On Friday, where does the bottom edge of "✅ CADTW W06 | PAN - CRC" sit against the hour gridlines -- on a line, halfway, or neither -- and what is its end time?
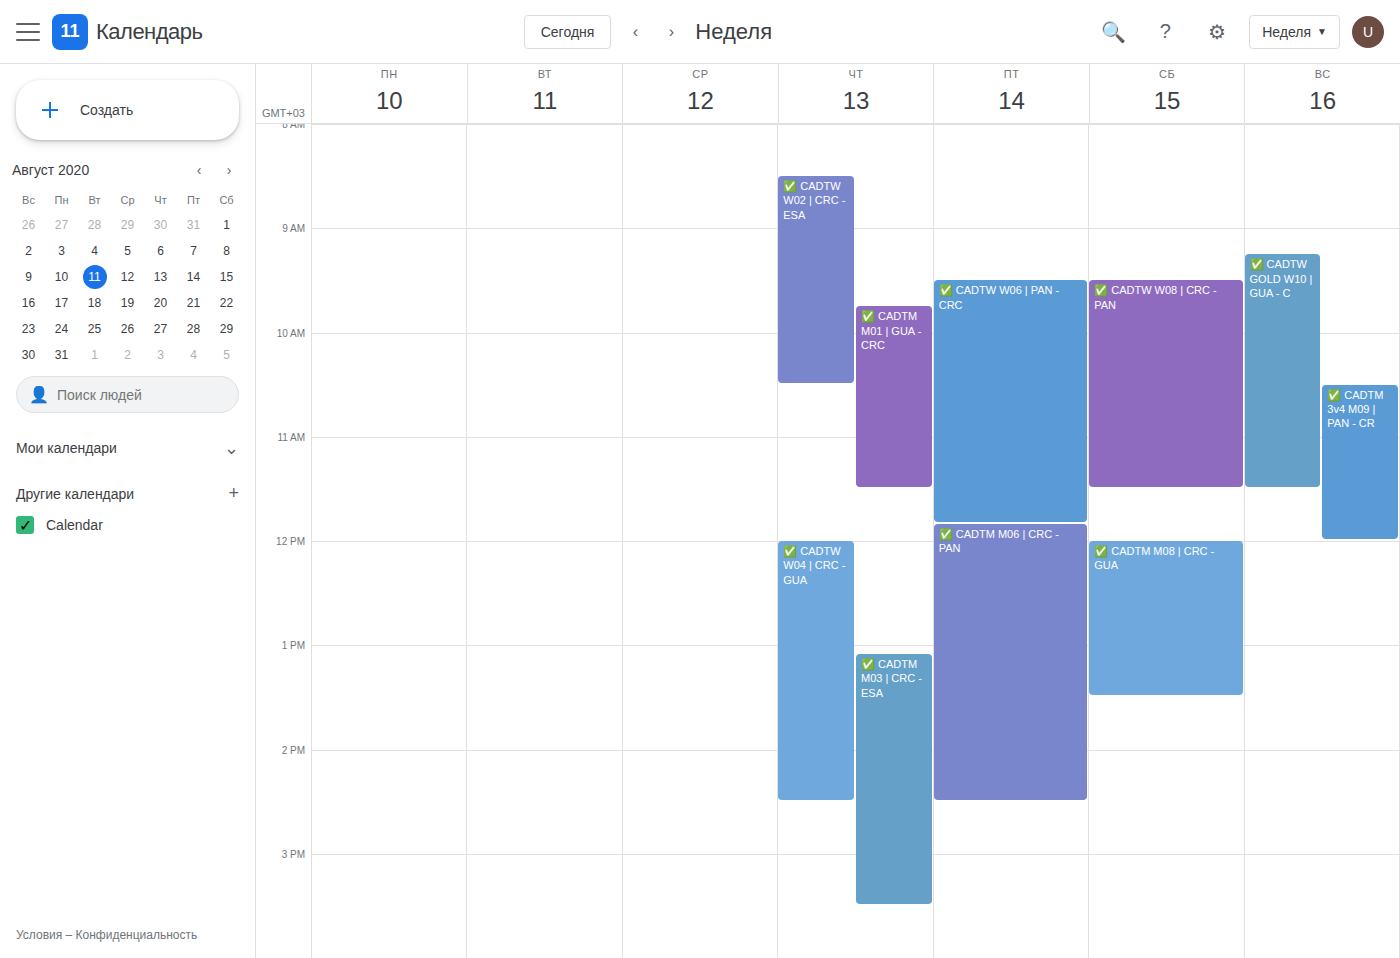
11:50 AM -- neither: 50 minutes below the 11 AM line and 10 minutes above the 12 PM line.